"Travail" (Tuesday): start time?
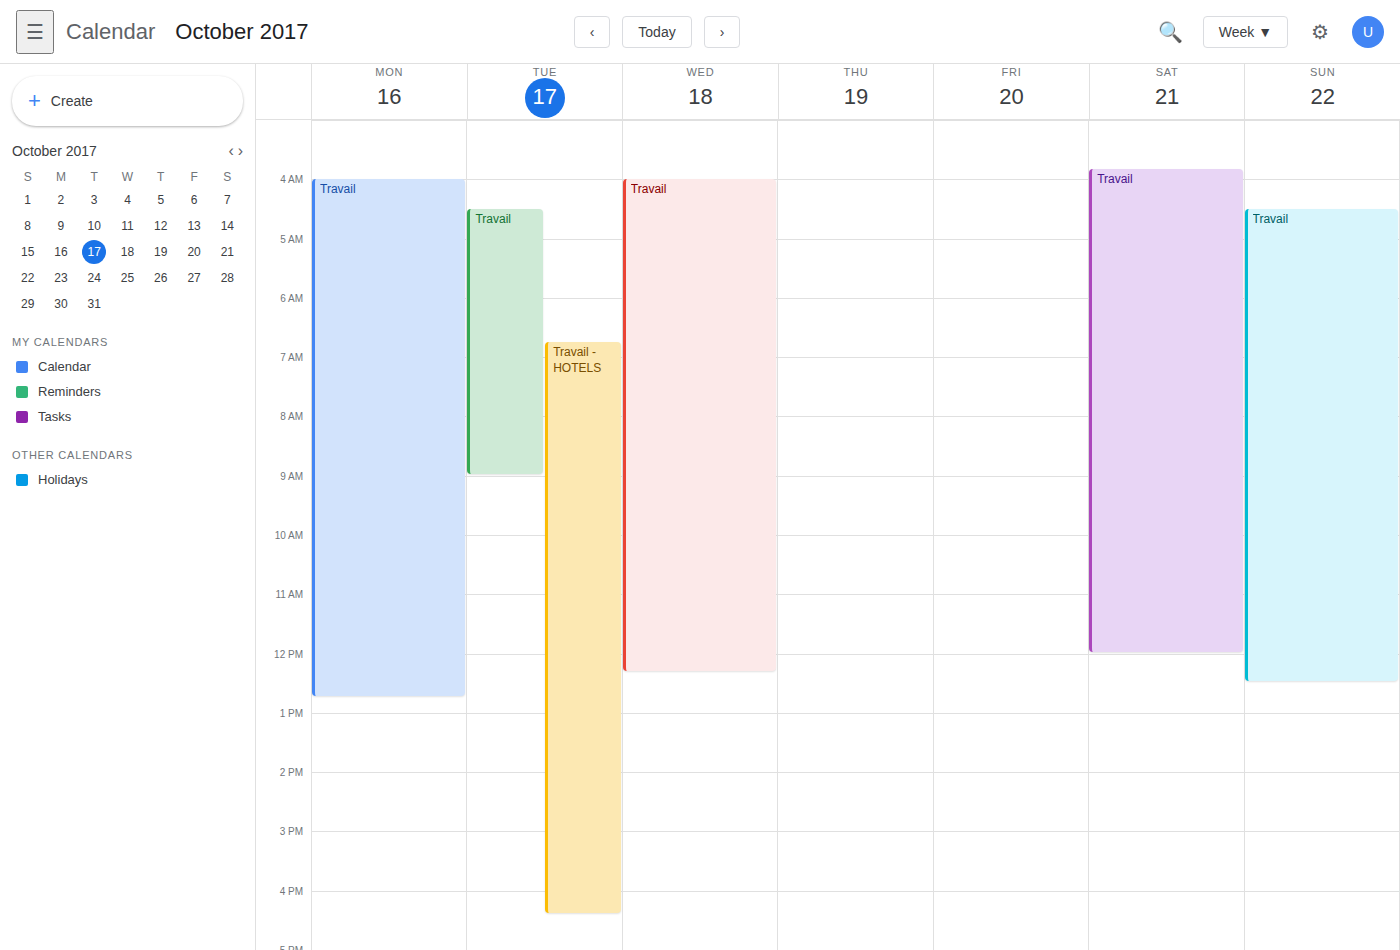
4:30 AM